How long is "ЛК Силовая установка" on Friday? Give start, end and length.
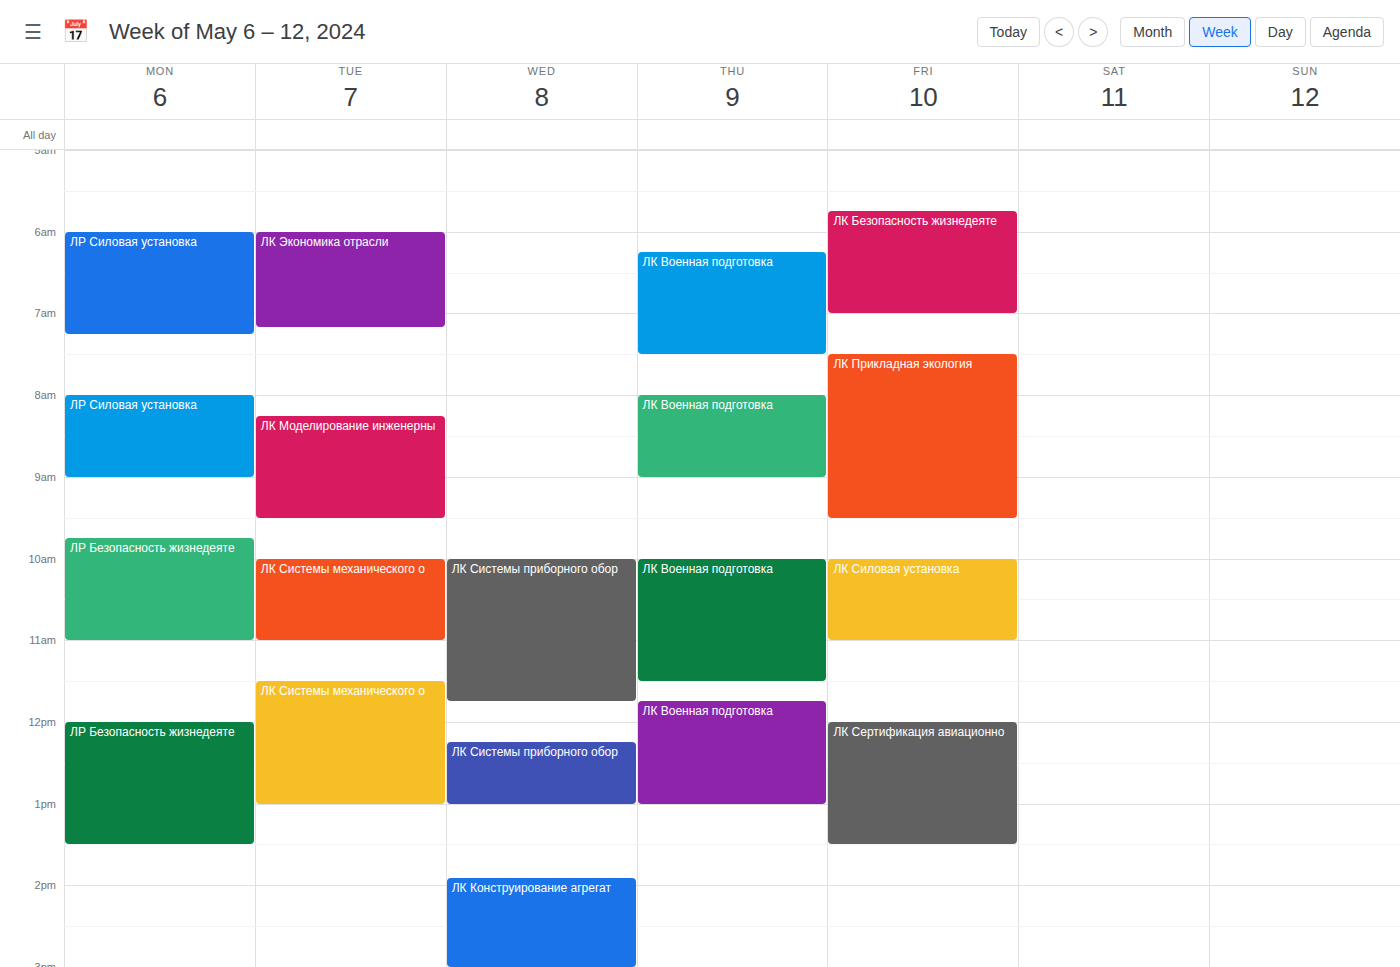
10:00 AM to 11:00 AM, 1 hour